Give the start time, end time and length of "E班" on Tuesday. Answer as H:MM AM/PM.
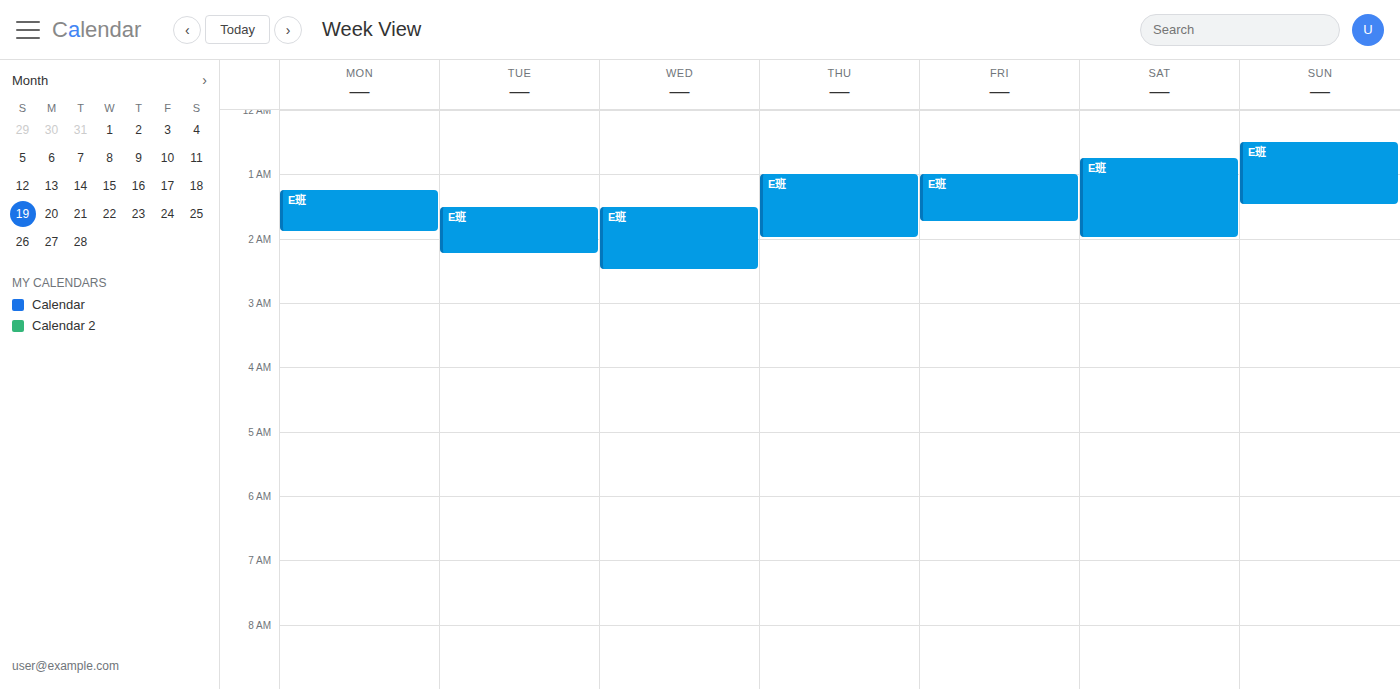
1:30 AM to 2:15 AM, 45 minutes